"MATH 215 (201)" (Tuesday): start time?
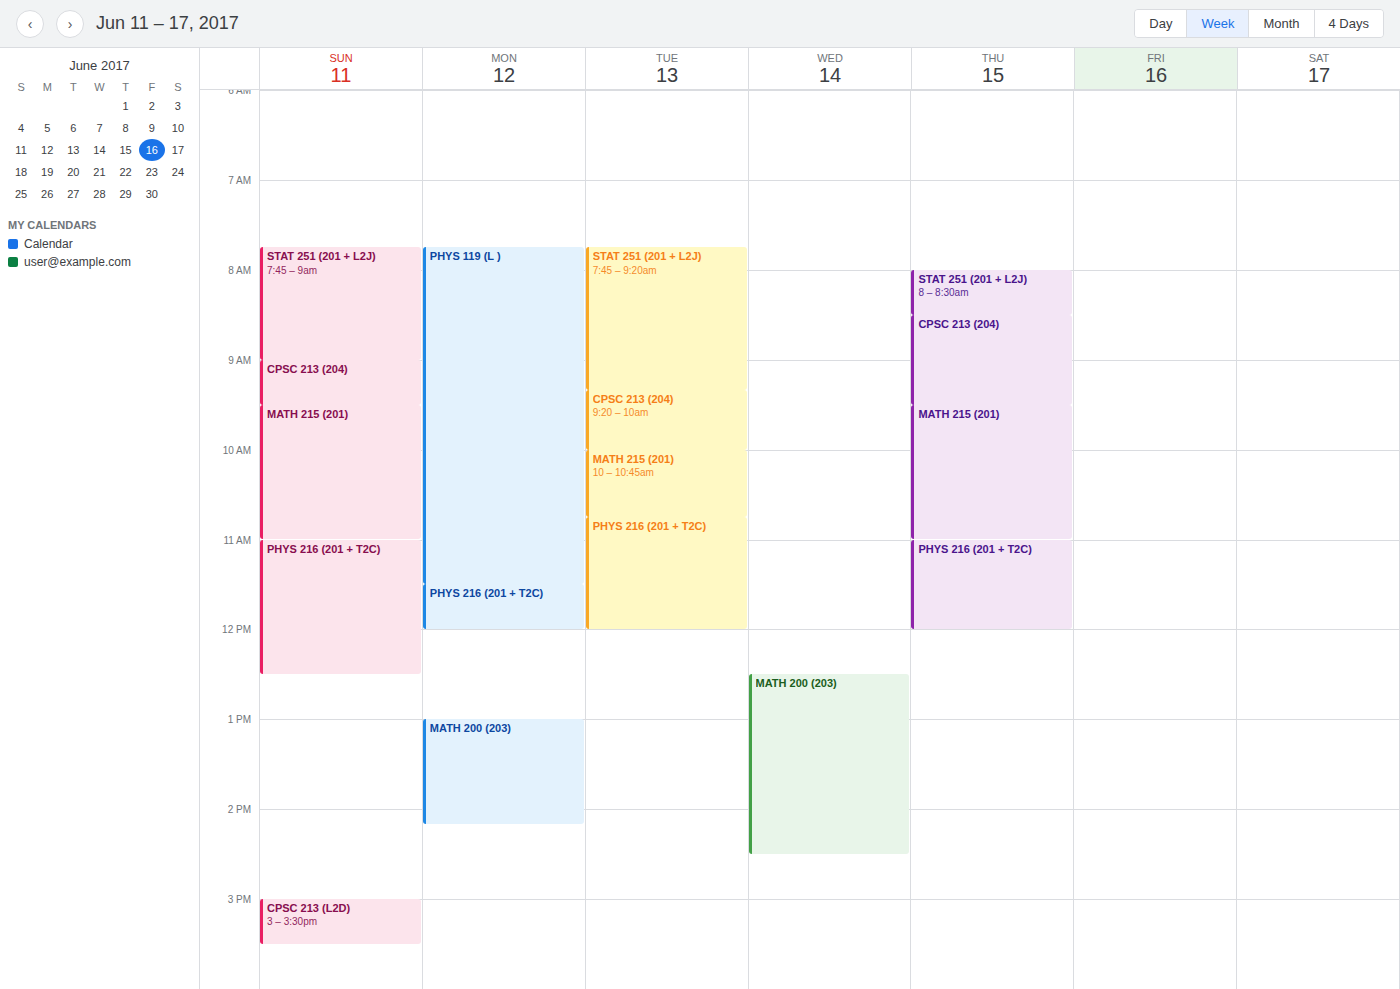
10:00 AM